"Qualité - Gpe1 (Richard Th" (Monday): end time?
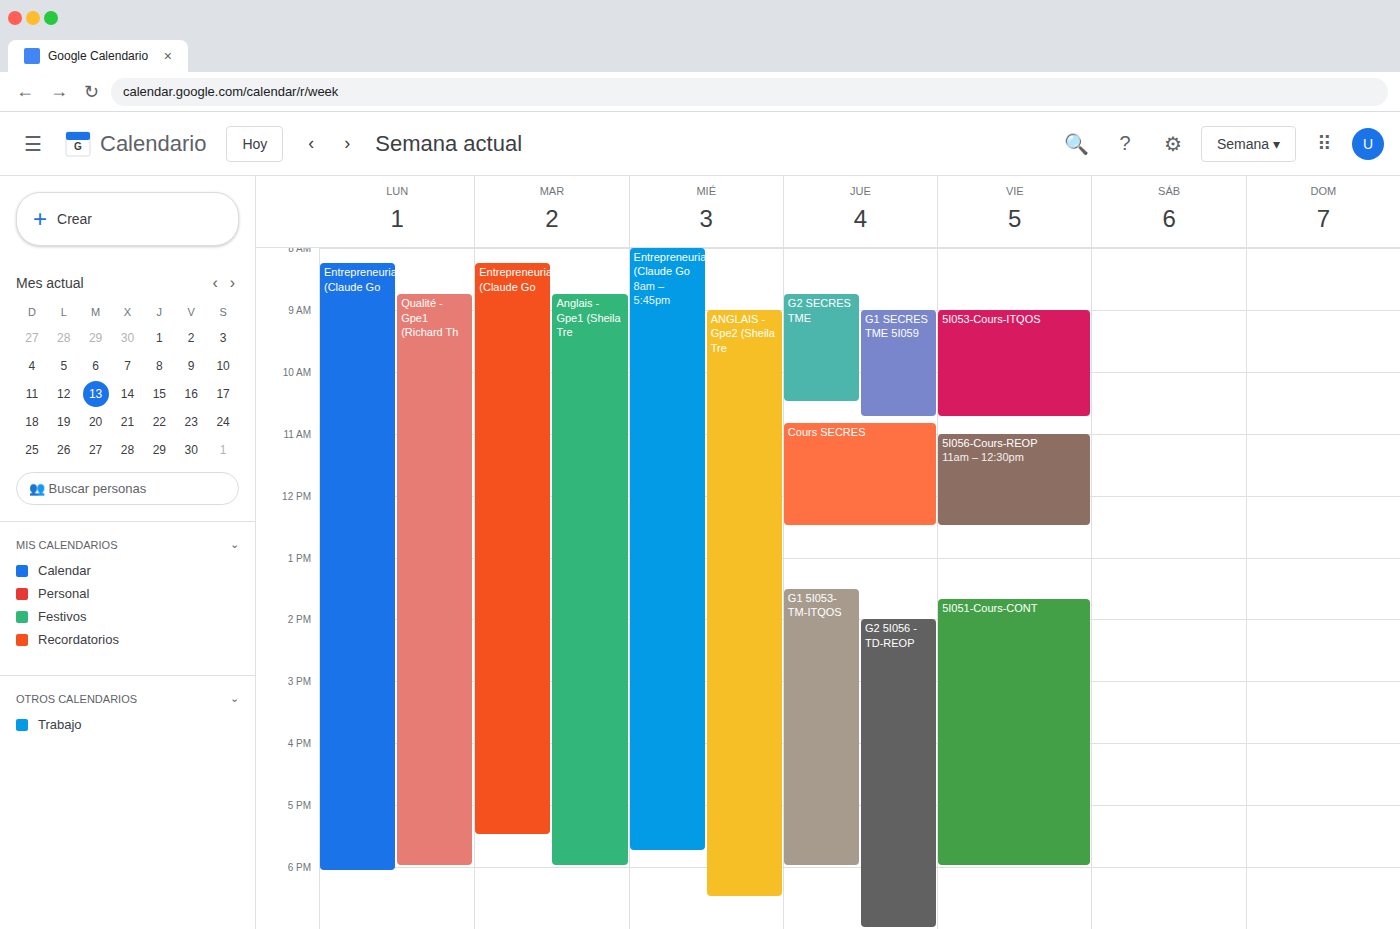
18:00